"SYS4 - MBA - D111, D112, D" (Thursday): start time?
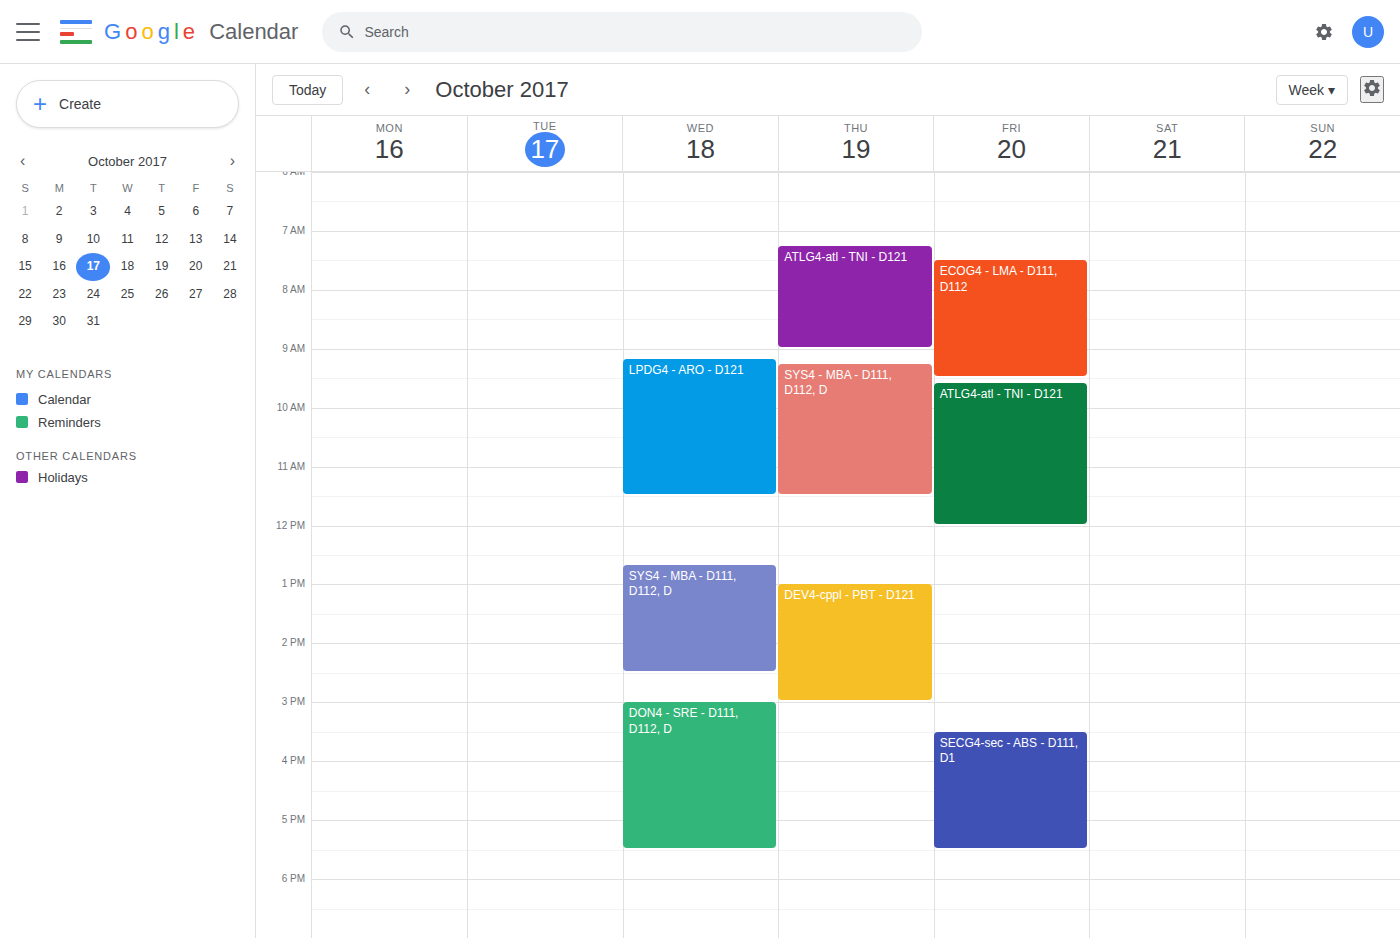
9:15 AM